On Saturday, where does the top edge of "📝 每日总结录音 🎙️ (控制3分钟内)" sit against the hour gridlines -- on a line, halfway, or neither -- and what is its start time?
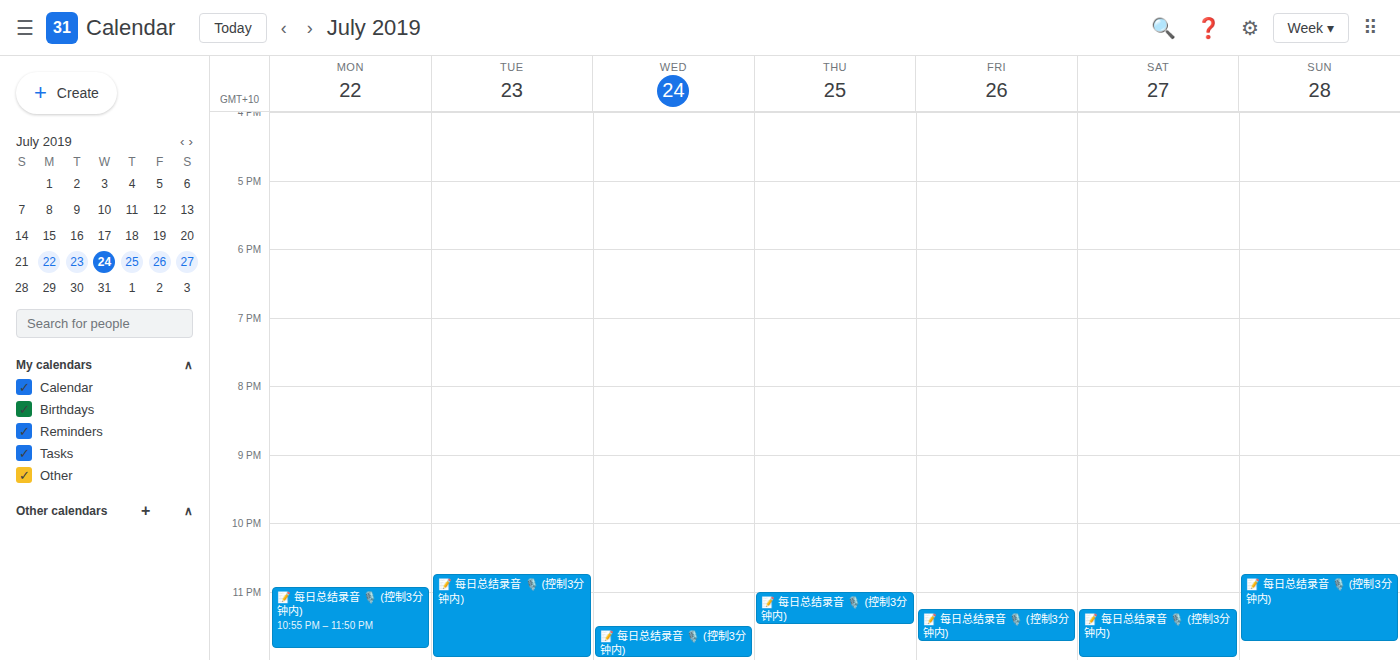
11:15 PM -- neither: a quarter of the way from the 11 PM line to the 12 AM line.